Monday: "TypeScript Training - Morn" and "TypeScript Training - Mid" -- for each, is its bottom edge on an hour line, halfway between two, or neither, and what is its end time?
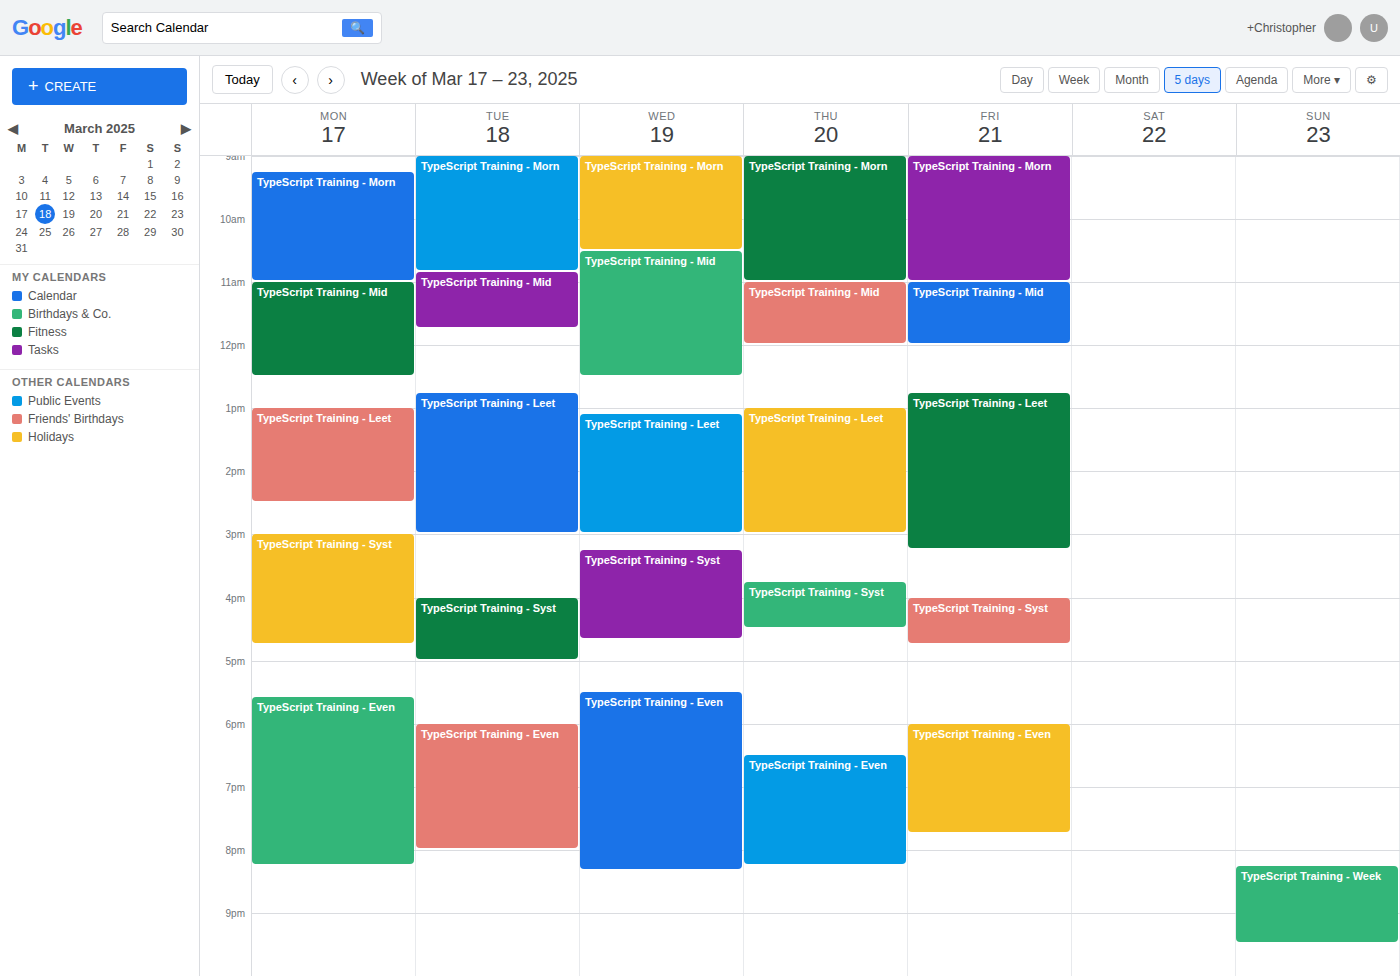
"TypeScript Training - Morn": 11:00 AM, exactly on the 11 AM line. "TypeScript Training - Mid": 12:30 PM, halfway between the 12 PM and 1 PM lines.